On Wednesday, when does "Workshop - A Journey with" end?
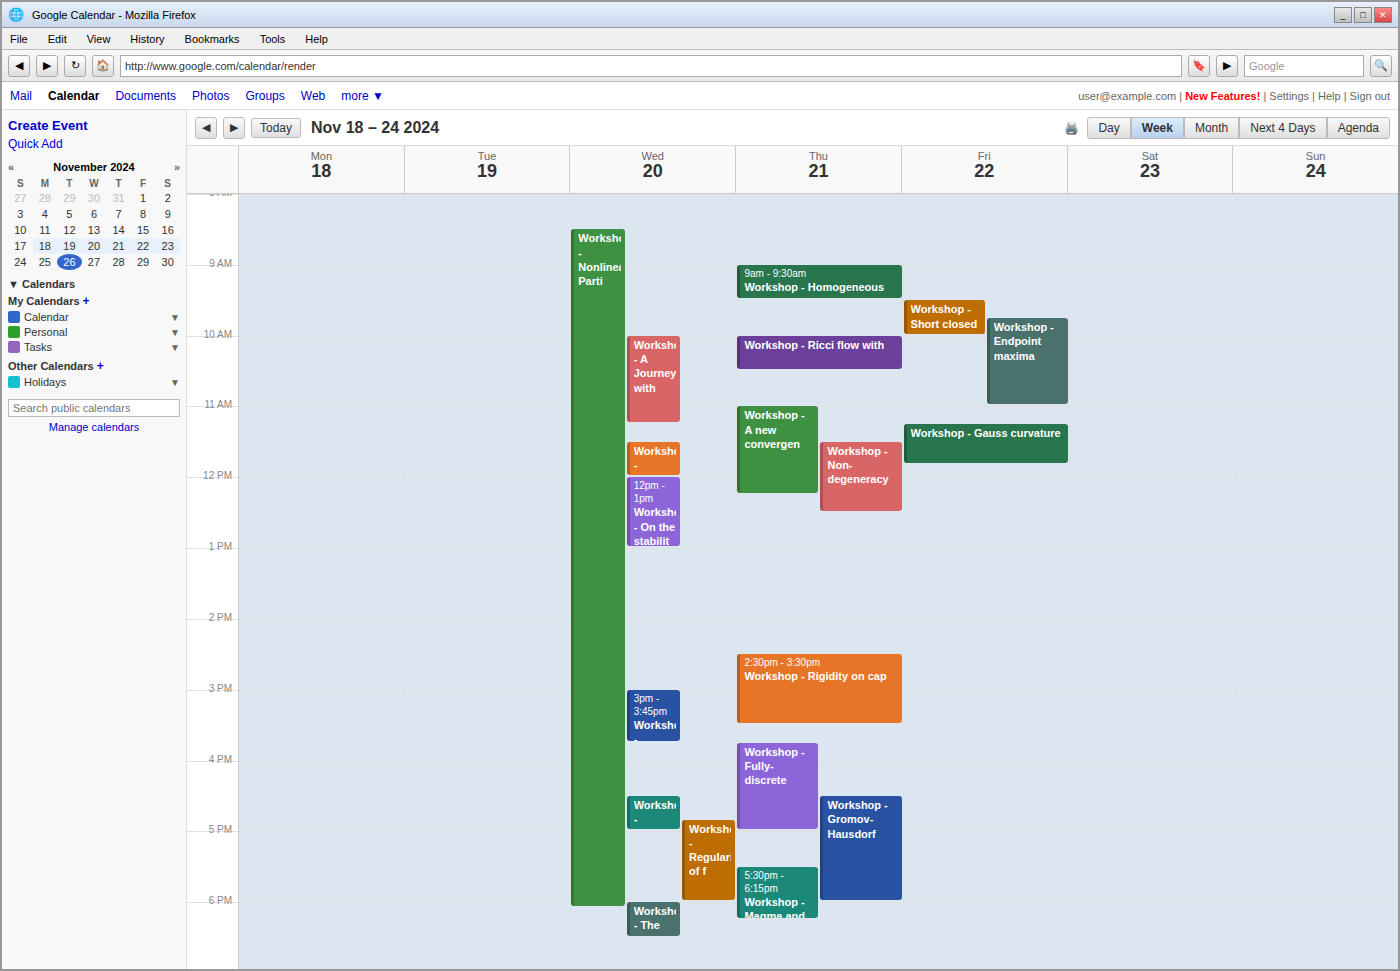
11:15 AM